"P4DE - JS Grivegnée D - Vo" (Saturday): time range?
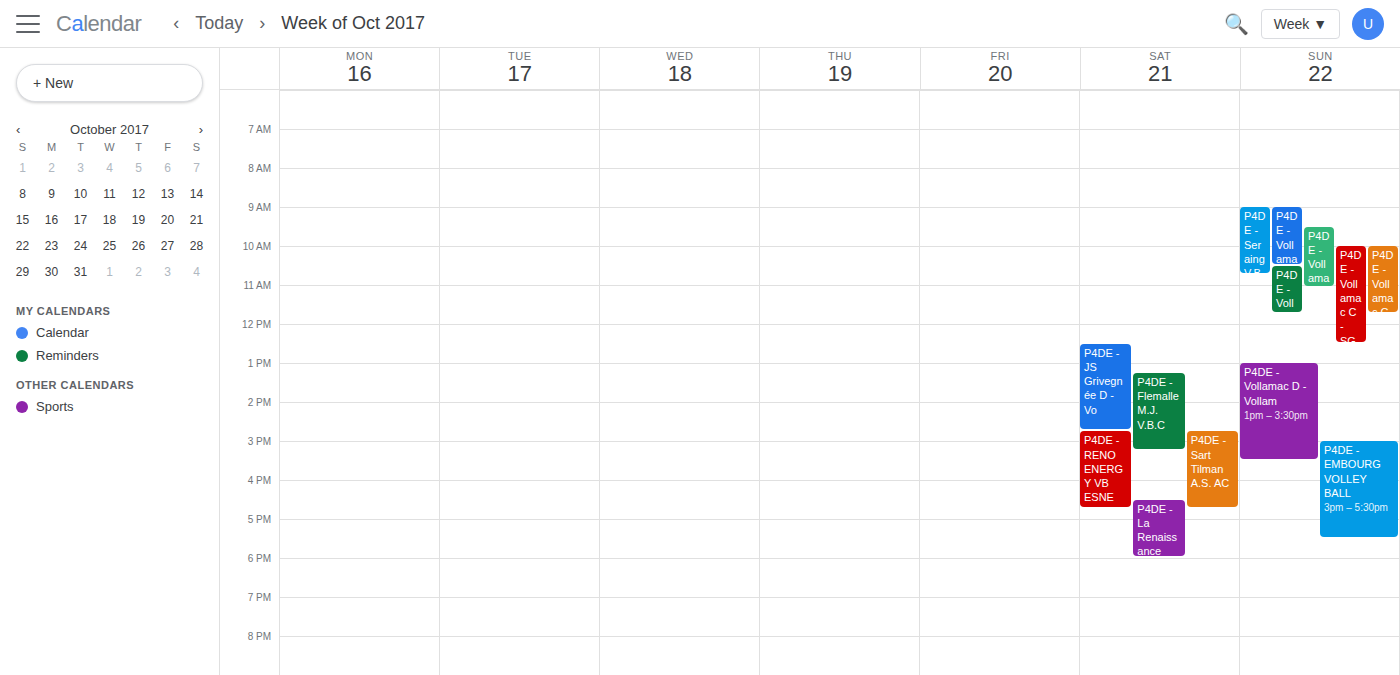
12:30 to 14:45